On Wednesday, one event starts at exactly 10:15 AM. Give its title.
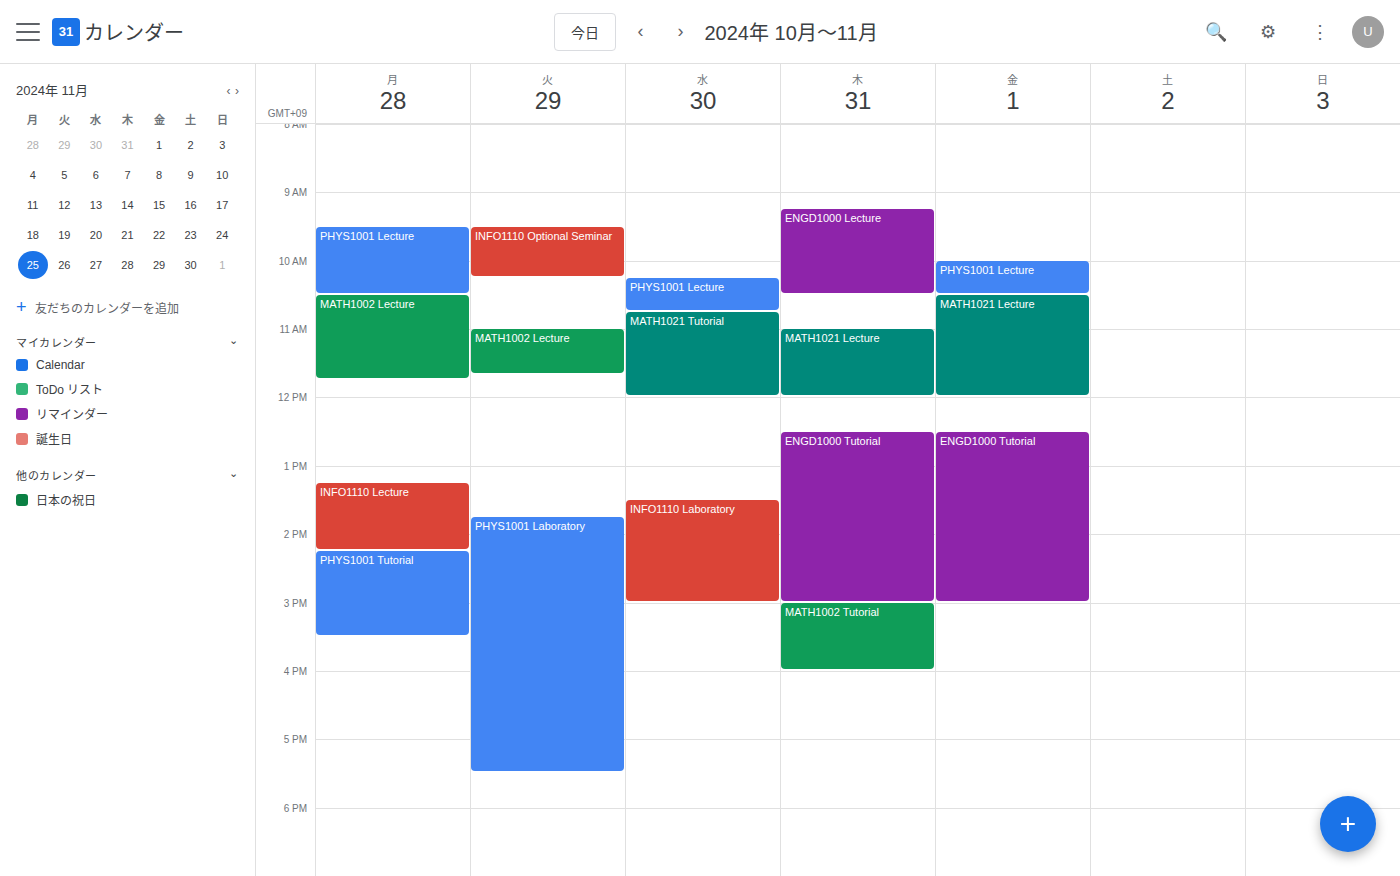
"PHYS1001 Lecture"